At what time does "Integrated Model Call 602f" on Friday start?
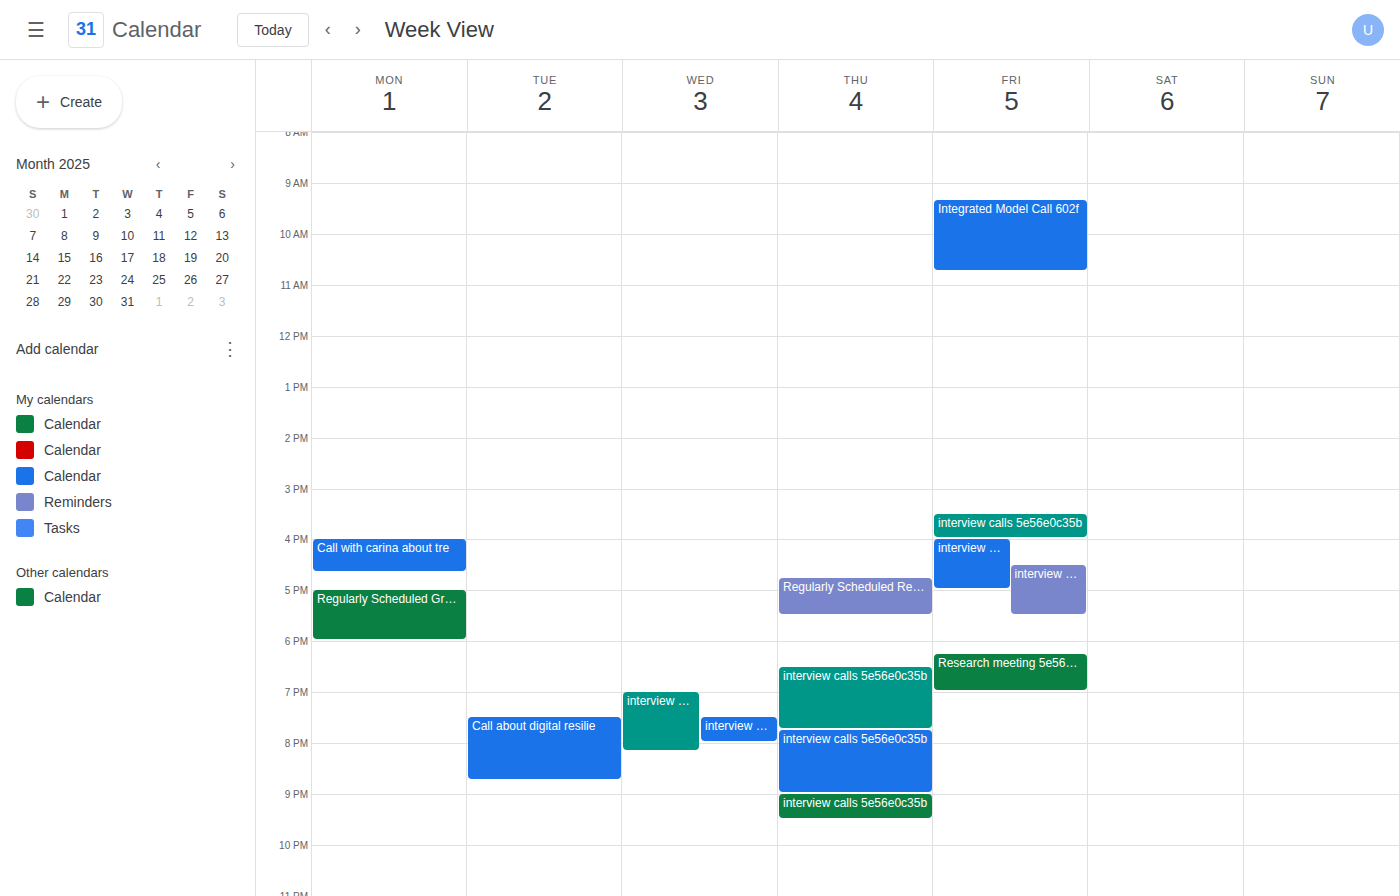
9:20 AM